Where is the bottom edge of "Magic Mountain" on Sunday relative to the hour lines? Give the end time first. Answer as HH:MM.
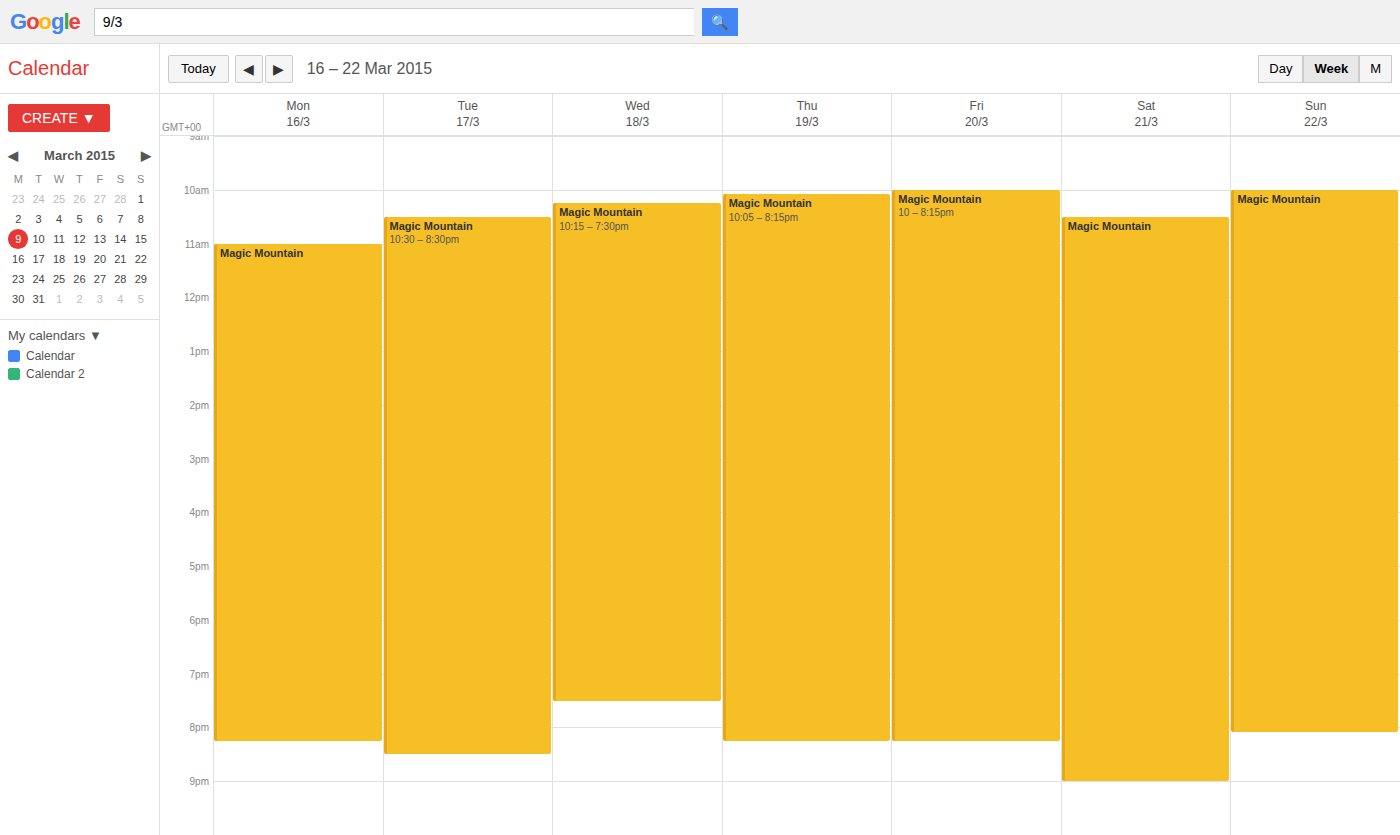
20:05 -- neither: 5 minutes below the 20:00 line and 55 minutes above the 21:00 line.